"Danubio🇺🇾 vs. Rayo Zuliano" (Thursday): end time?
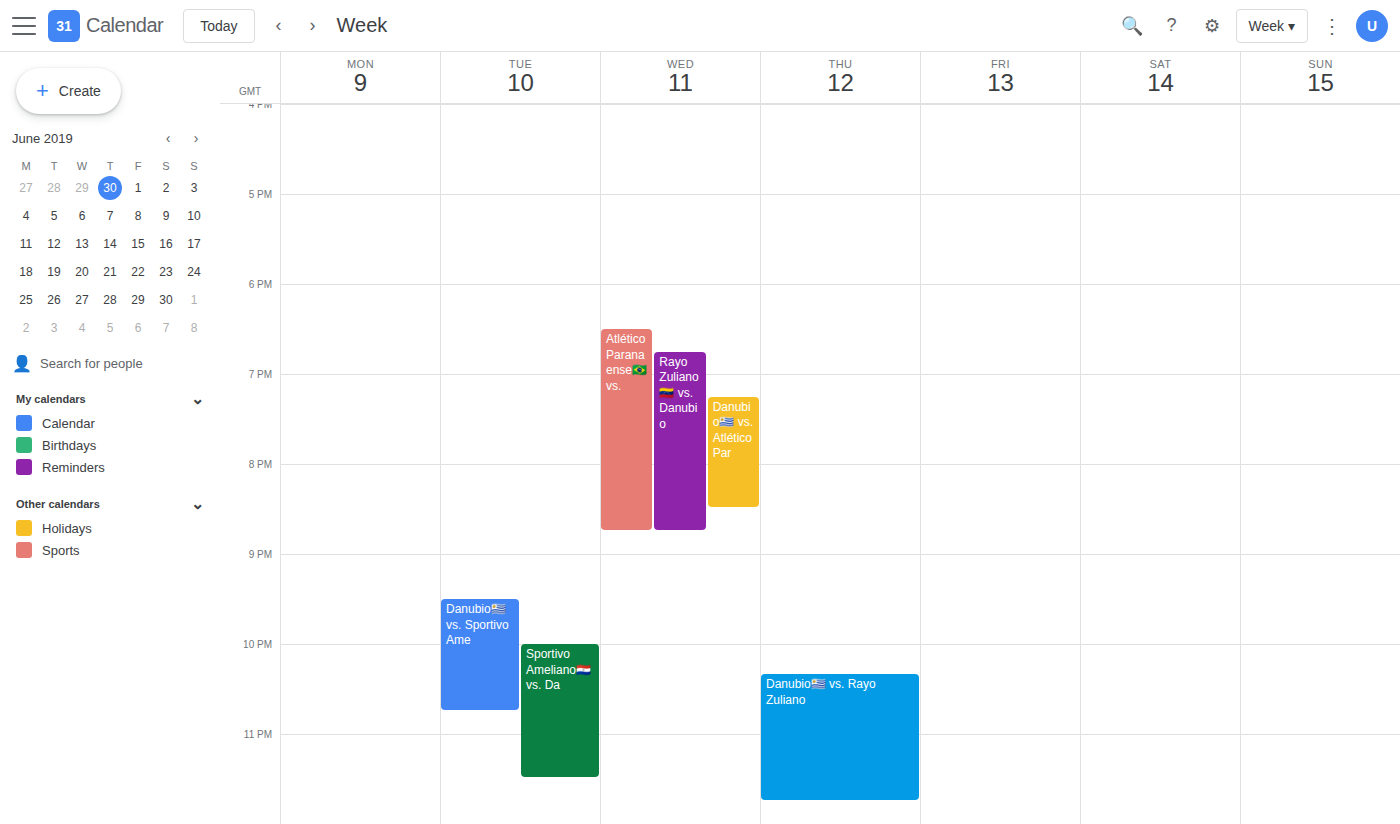
11:45 PM